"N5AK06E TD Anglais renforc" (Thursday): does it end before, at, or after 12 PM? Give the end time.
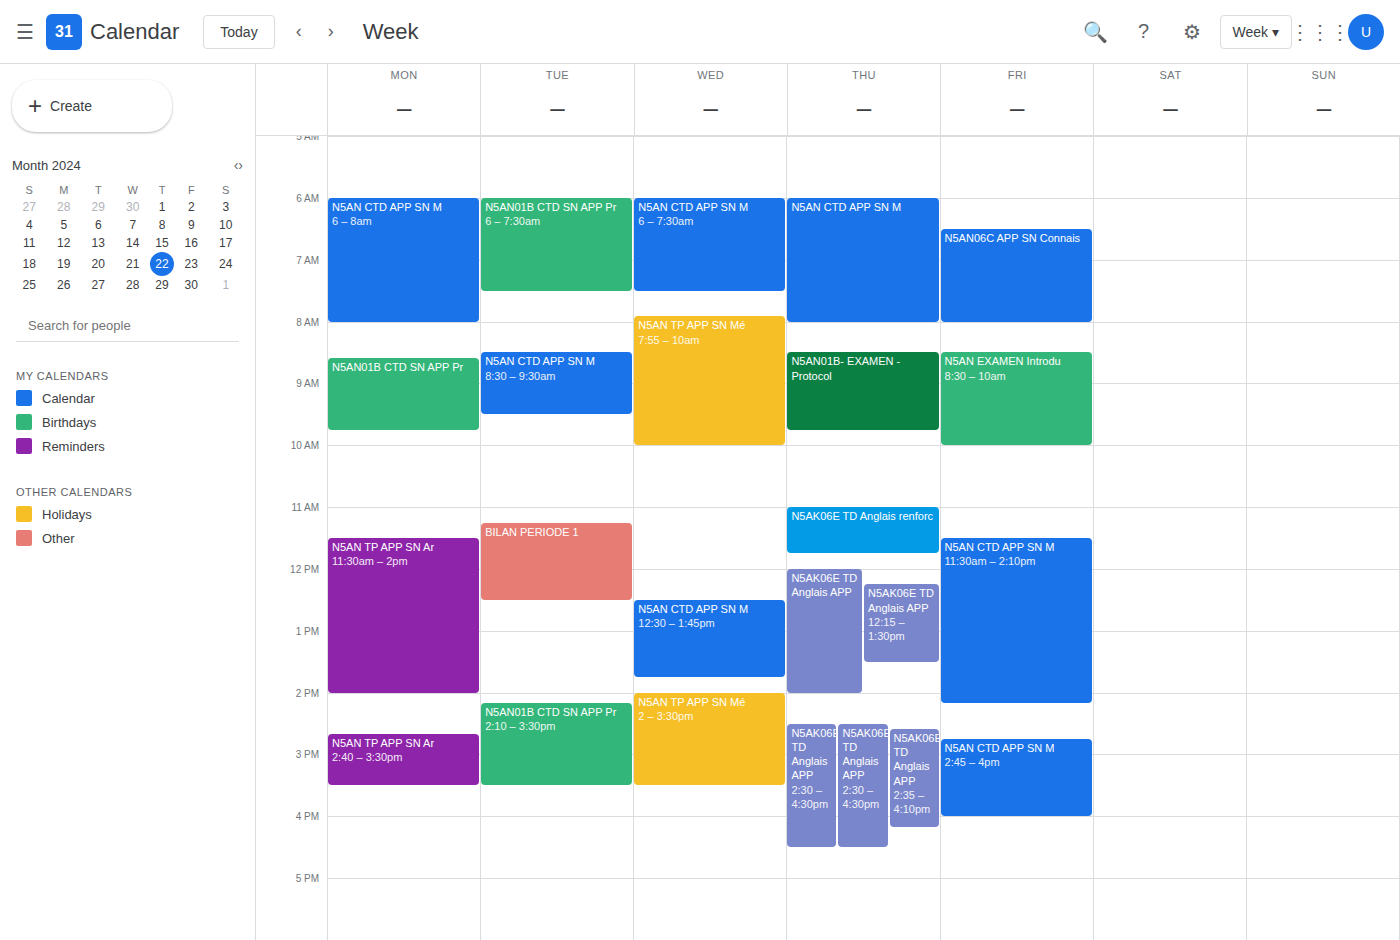
11:45 AM -- before 12 PM, 15 minutes above the 12 PM line.